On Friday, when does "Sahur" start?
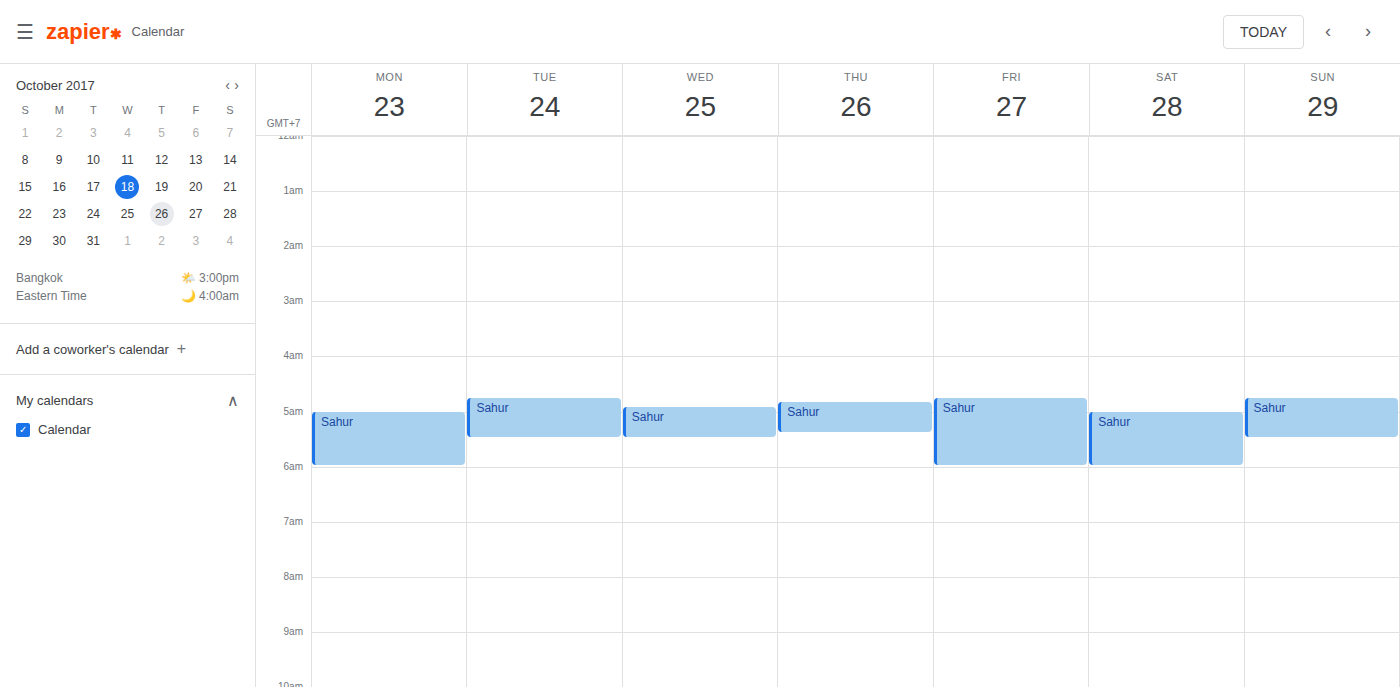
4:45 AM